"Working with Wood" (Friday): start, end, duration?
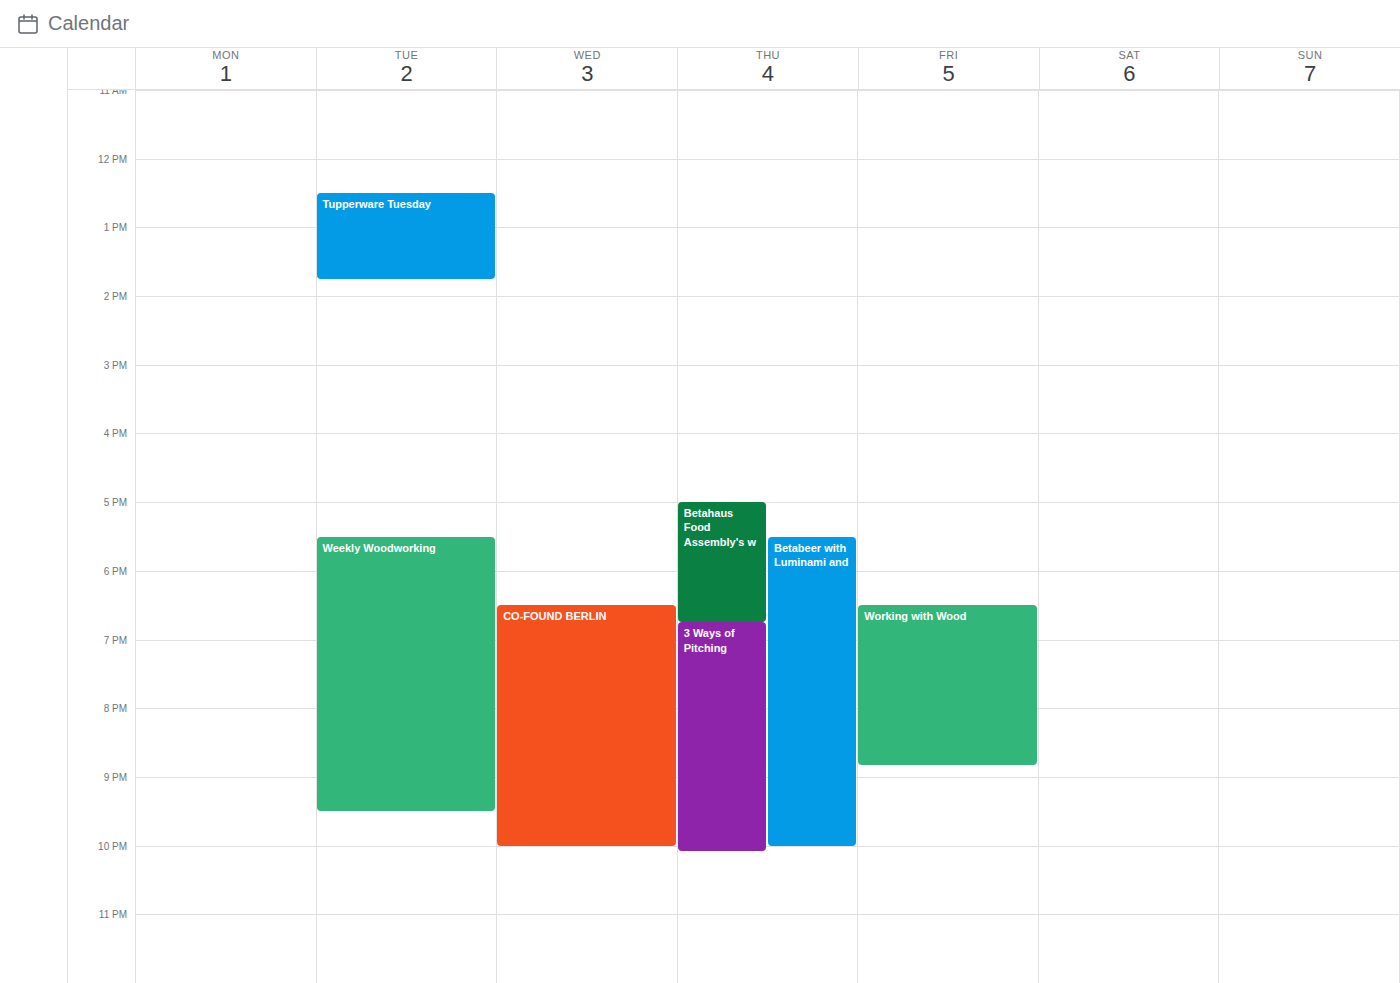
6:30 PM to 8:50 PM, 2 hours 20 minutes